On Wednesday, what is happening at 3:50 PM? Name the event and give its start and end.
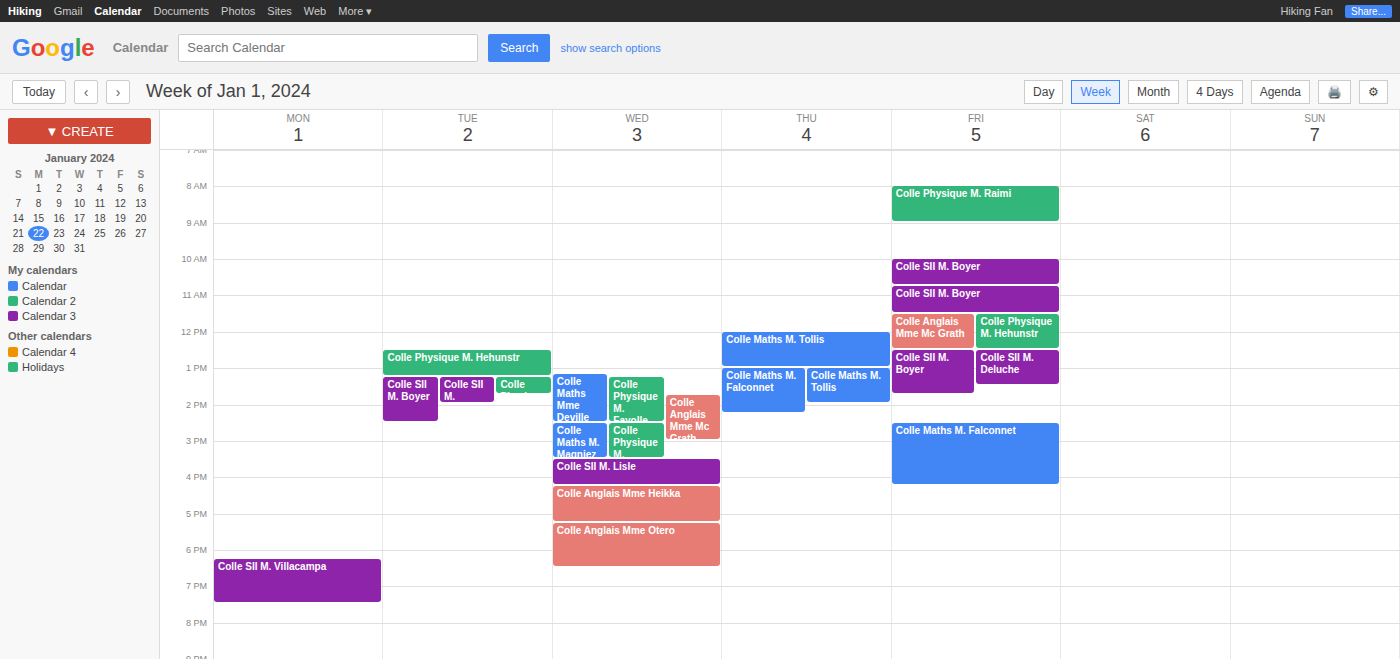
"Colle SII M. Lisle", 3:30 PM to 4:15 PM